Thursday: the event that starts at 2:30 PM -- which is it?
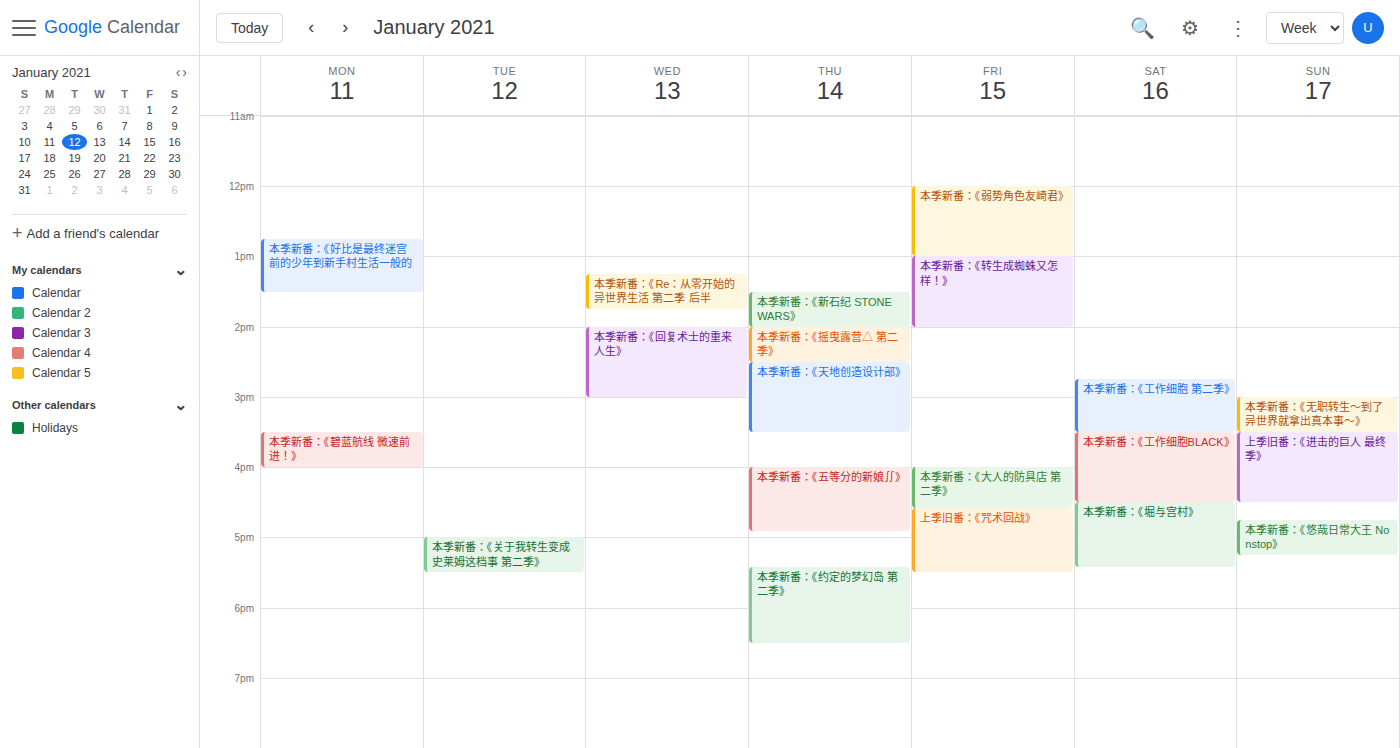
"本季新番：《天地创造设计部》"